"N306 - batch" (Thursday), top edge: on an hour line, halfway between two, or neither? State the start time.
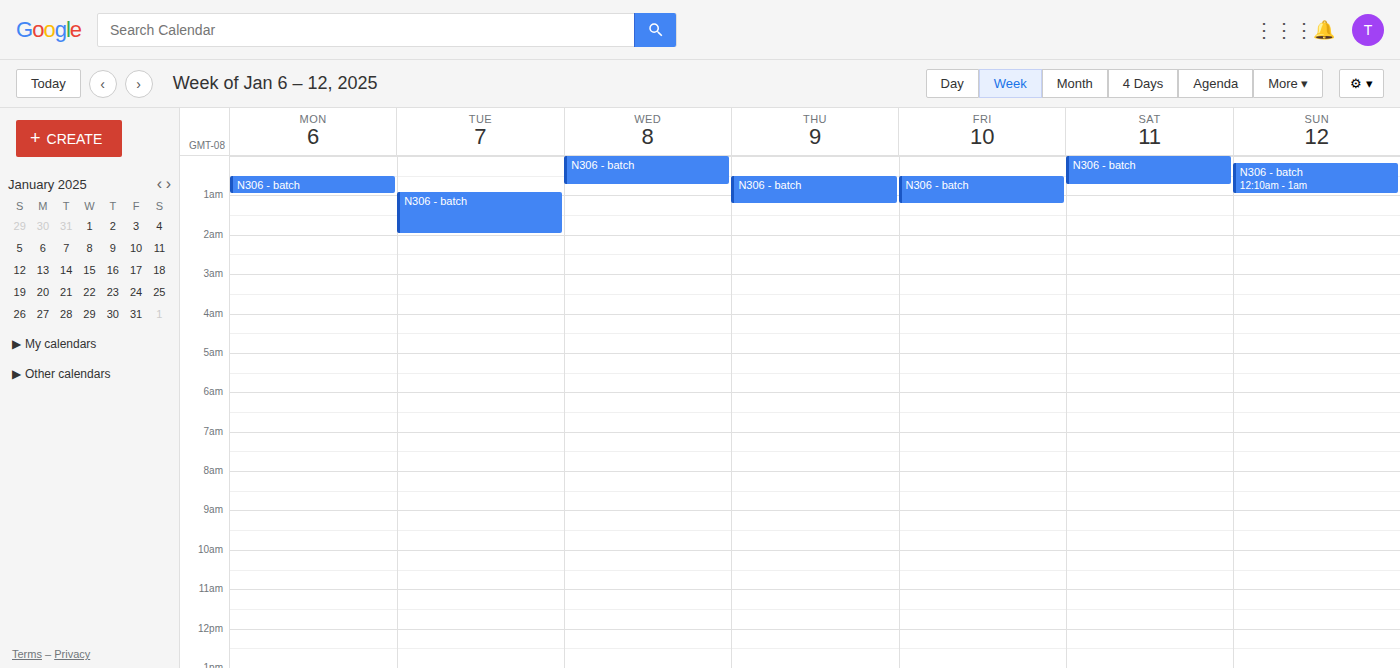
12:30 AM -- halfway between the 12 AM and 1 AM lines.